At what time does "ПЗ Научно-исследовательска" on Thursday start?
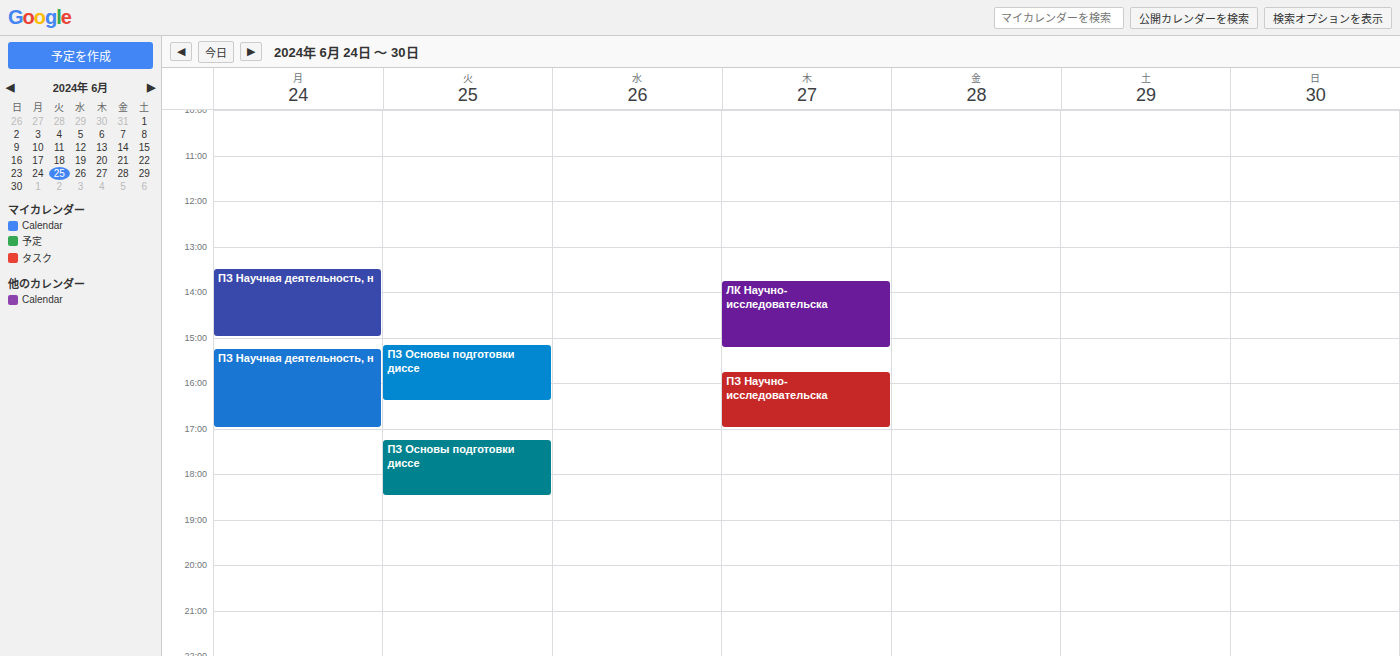
3:45 PM